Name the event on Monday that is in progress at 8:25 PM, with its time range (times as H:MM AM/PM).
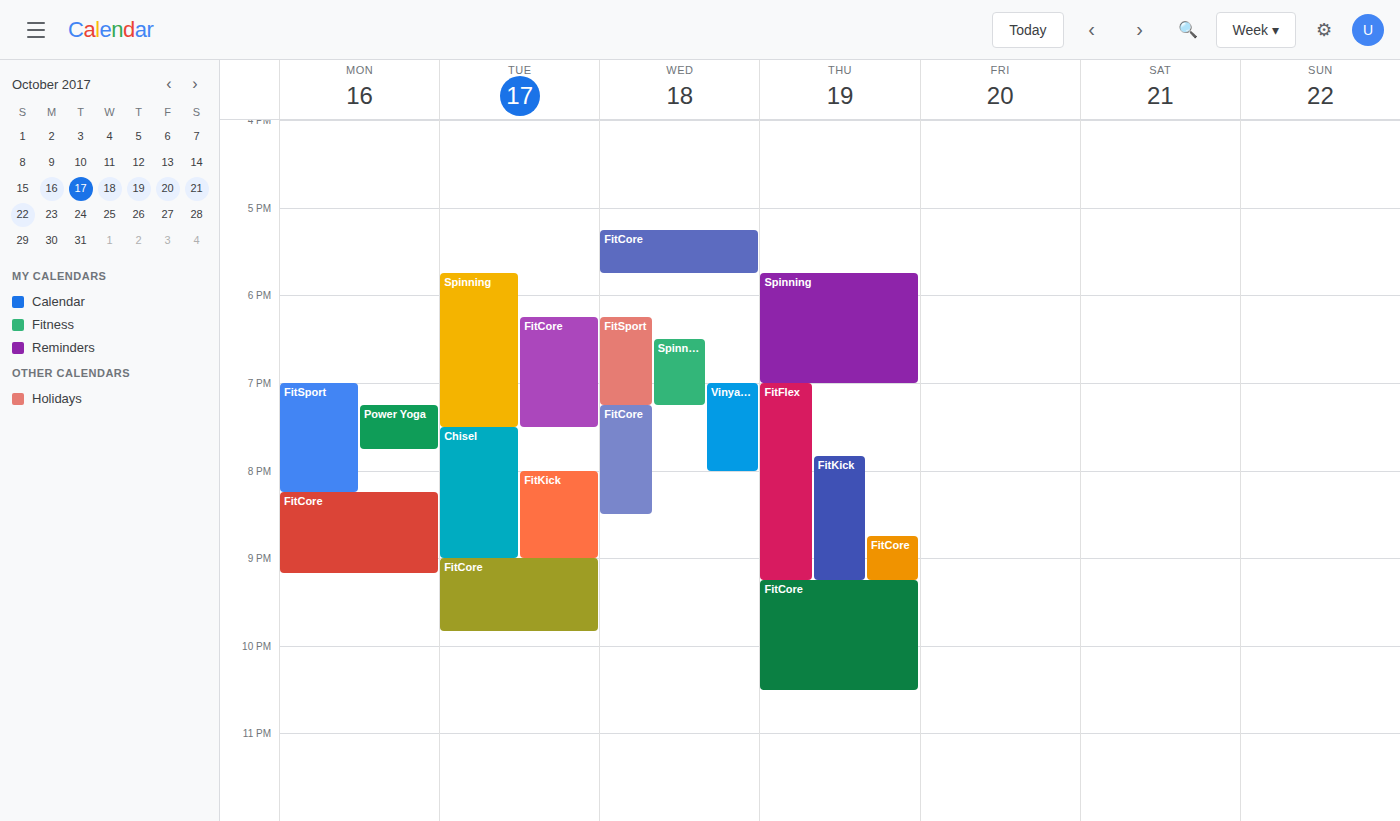
"FitCore", 8:15 PM to 9:10 PM